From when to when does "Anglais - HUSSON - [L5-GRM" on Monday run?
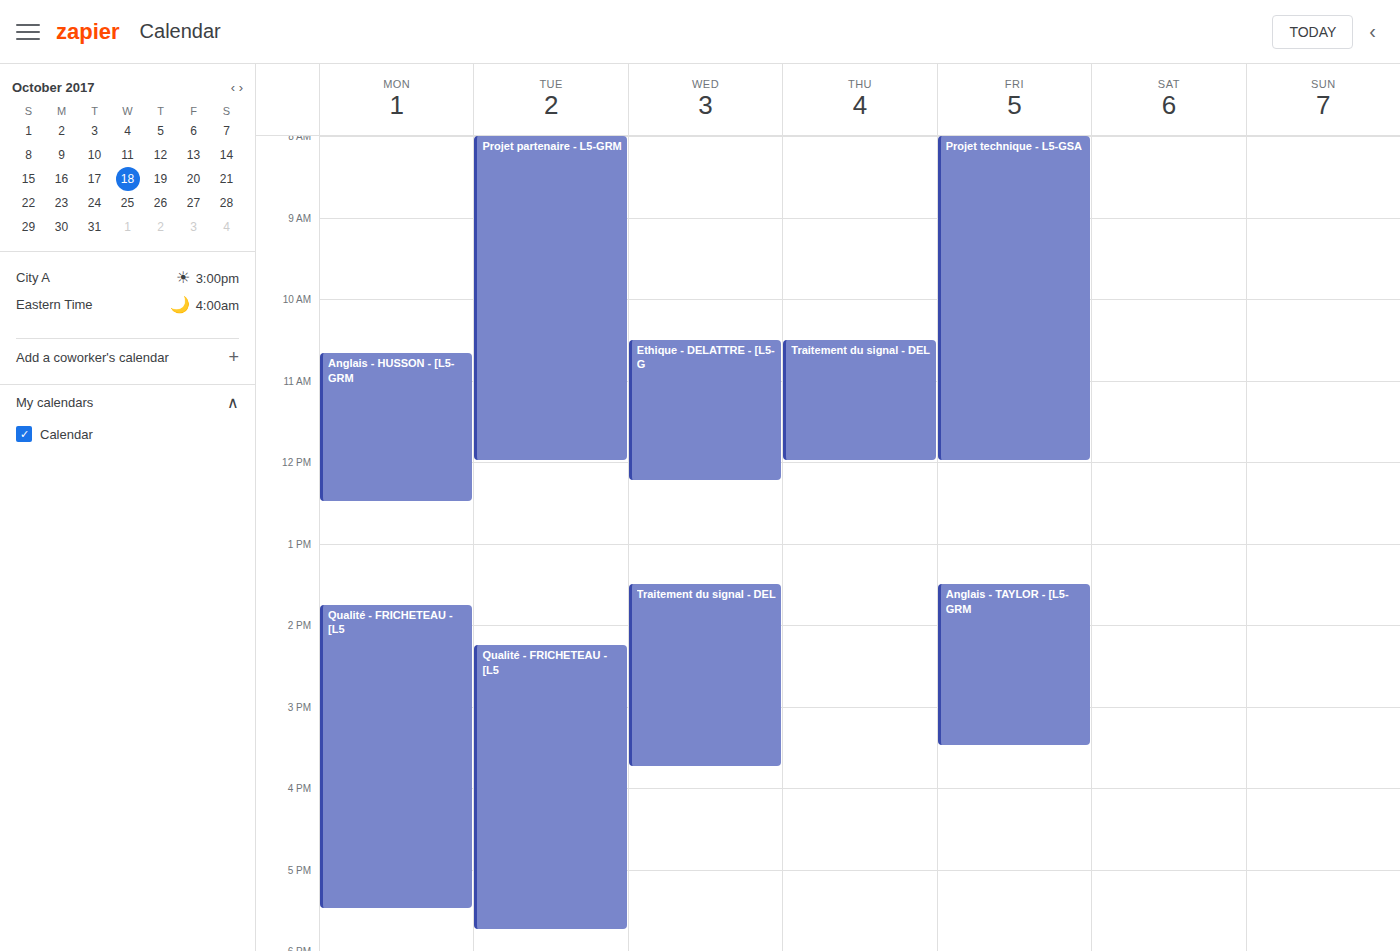
10:40 AM to 12:30 PM